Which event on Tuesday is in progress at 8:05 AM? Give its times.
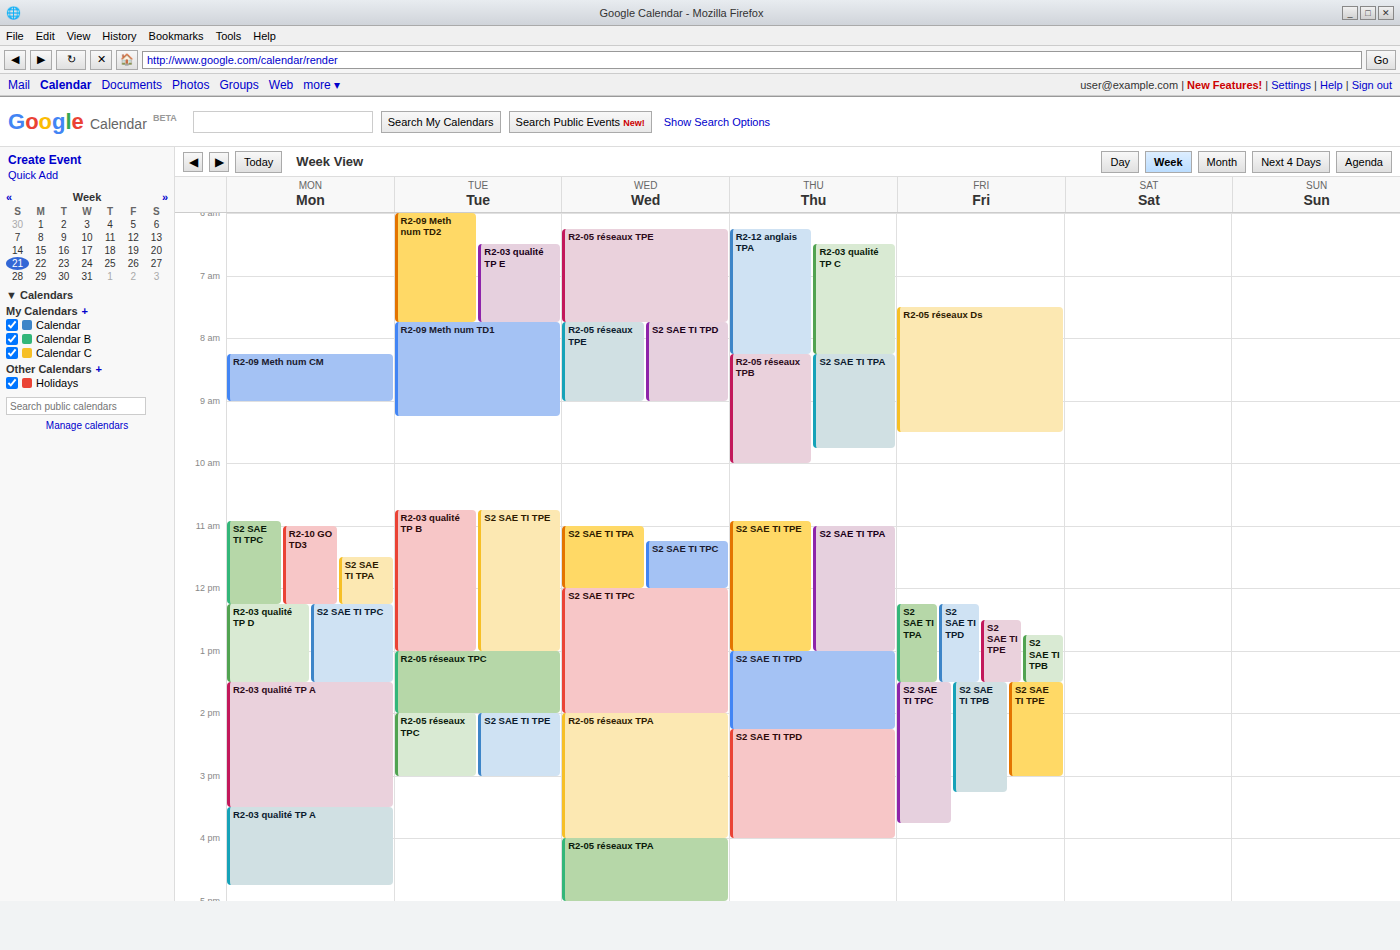
"R2-09 Meth num TD1", 7:45 AM to 9:15 AM